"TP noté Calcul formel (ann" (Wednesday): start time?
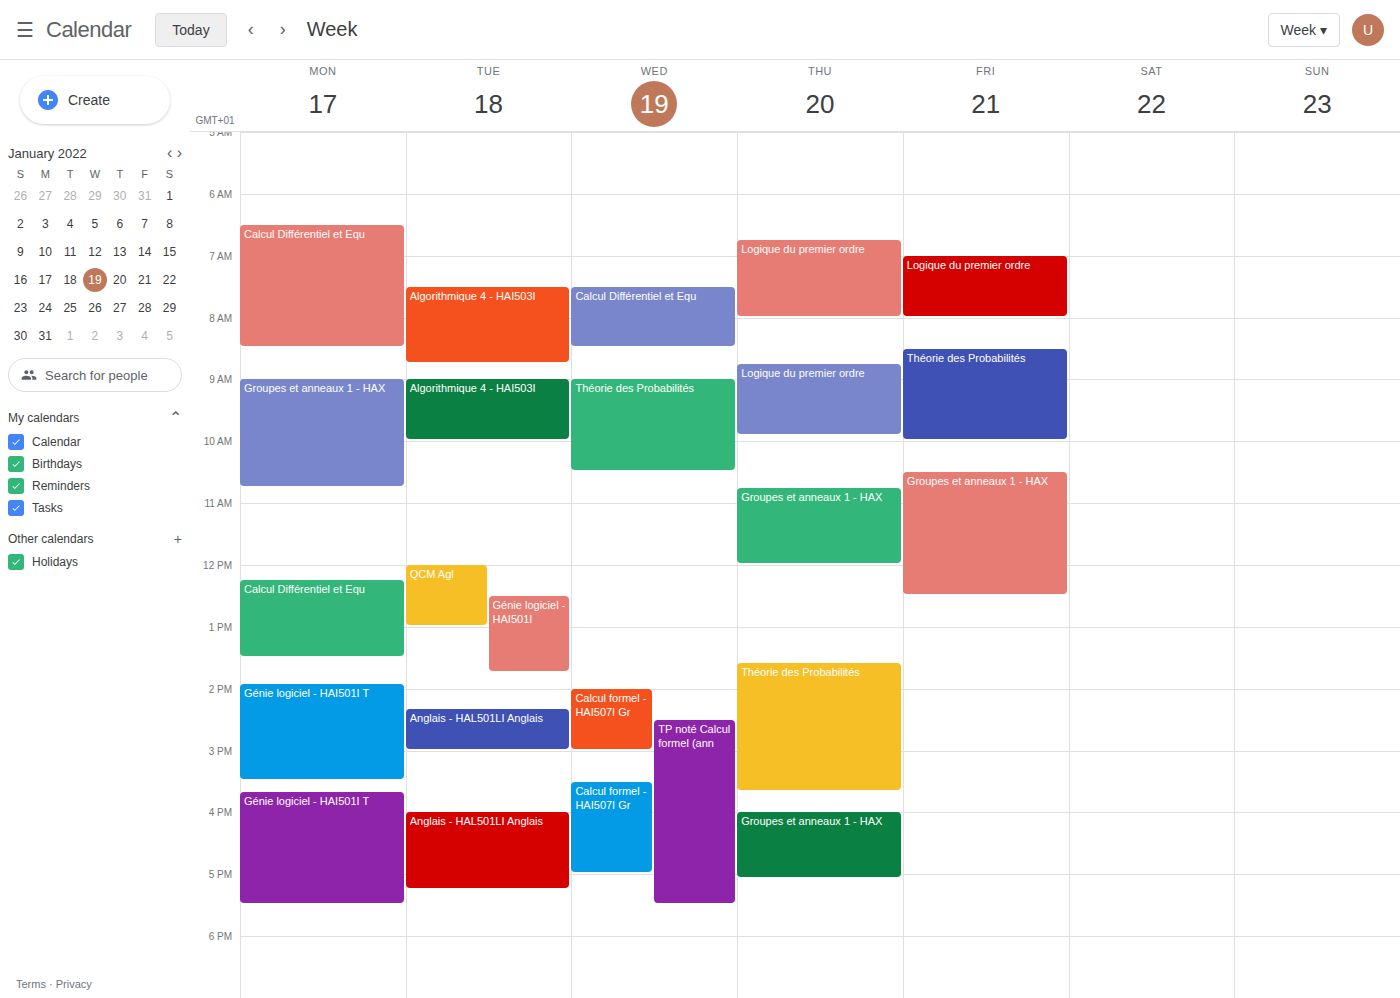
2:30 PM